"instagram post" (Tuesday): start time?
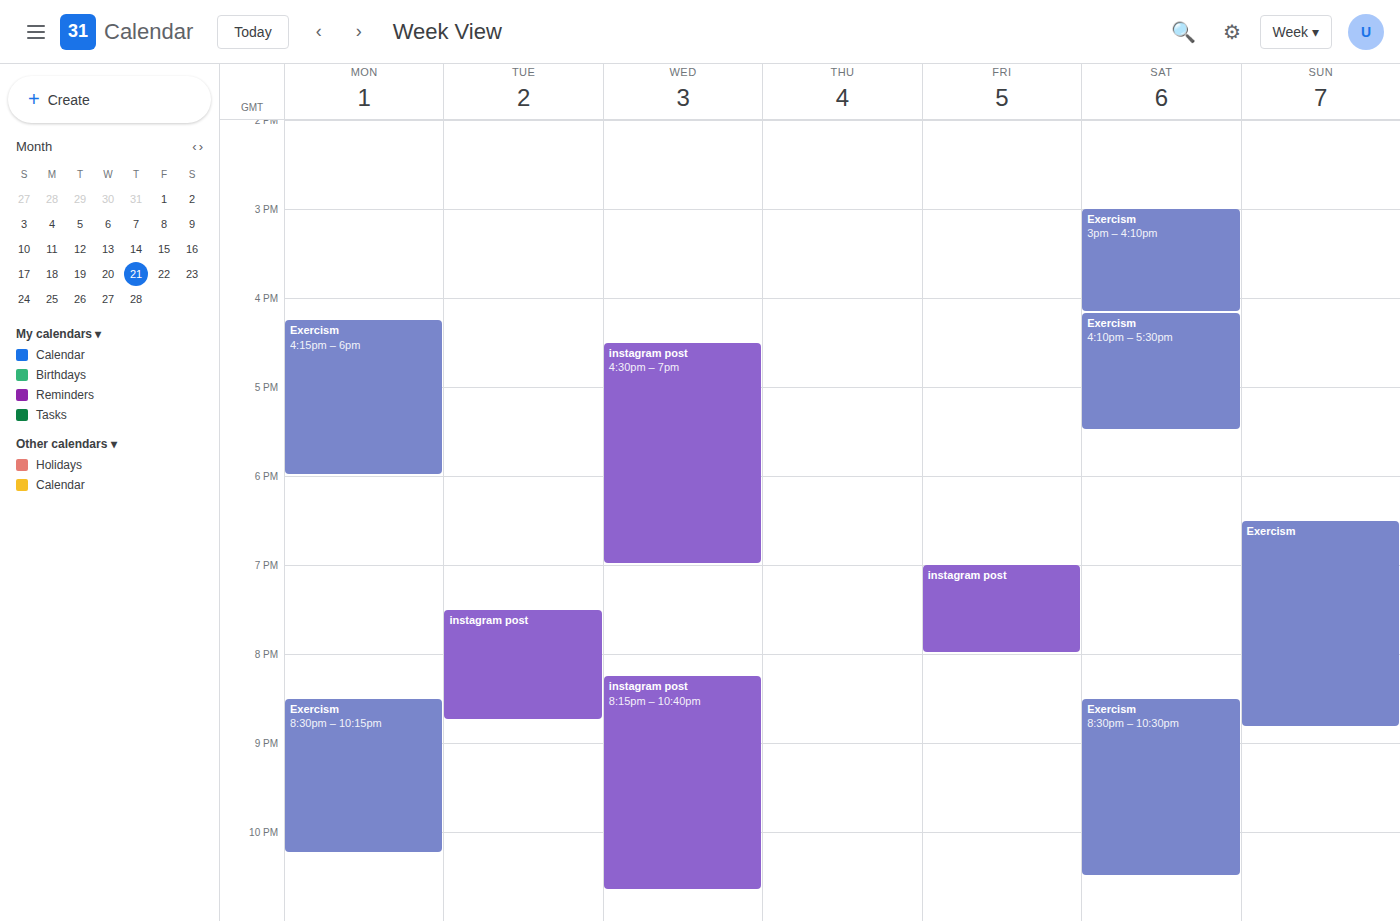
7:30 PM